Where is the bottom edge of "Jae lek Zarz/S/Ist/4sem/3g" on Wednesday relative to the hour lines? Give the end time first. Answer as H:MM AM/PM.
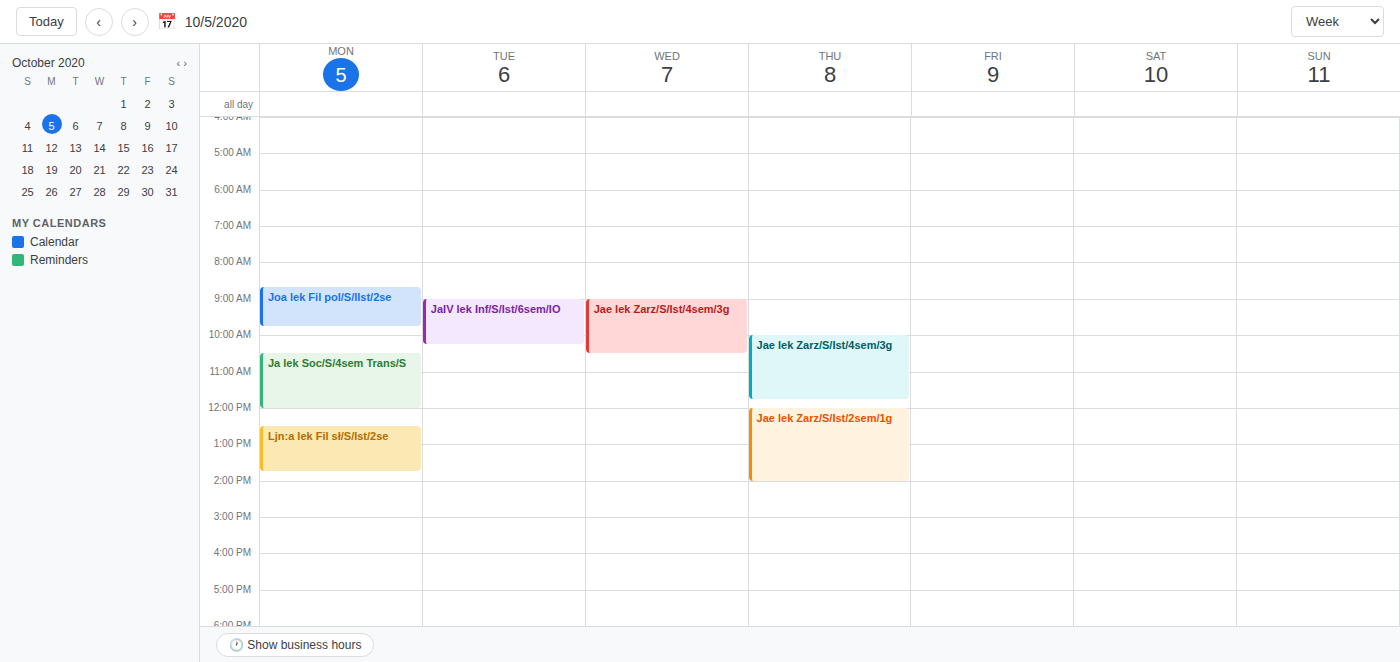
10:30 AM -- halfway between the 10 AM and 11 AM lines.